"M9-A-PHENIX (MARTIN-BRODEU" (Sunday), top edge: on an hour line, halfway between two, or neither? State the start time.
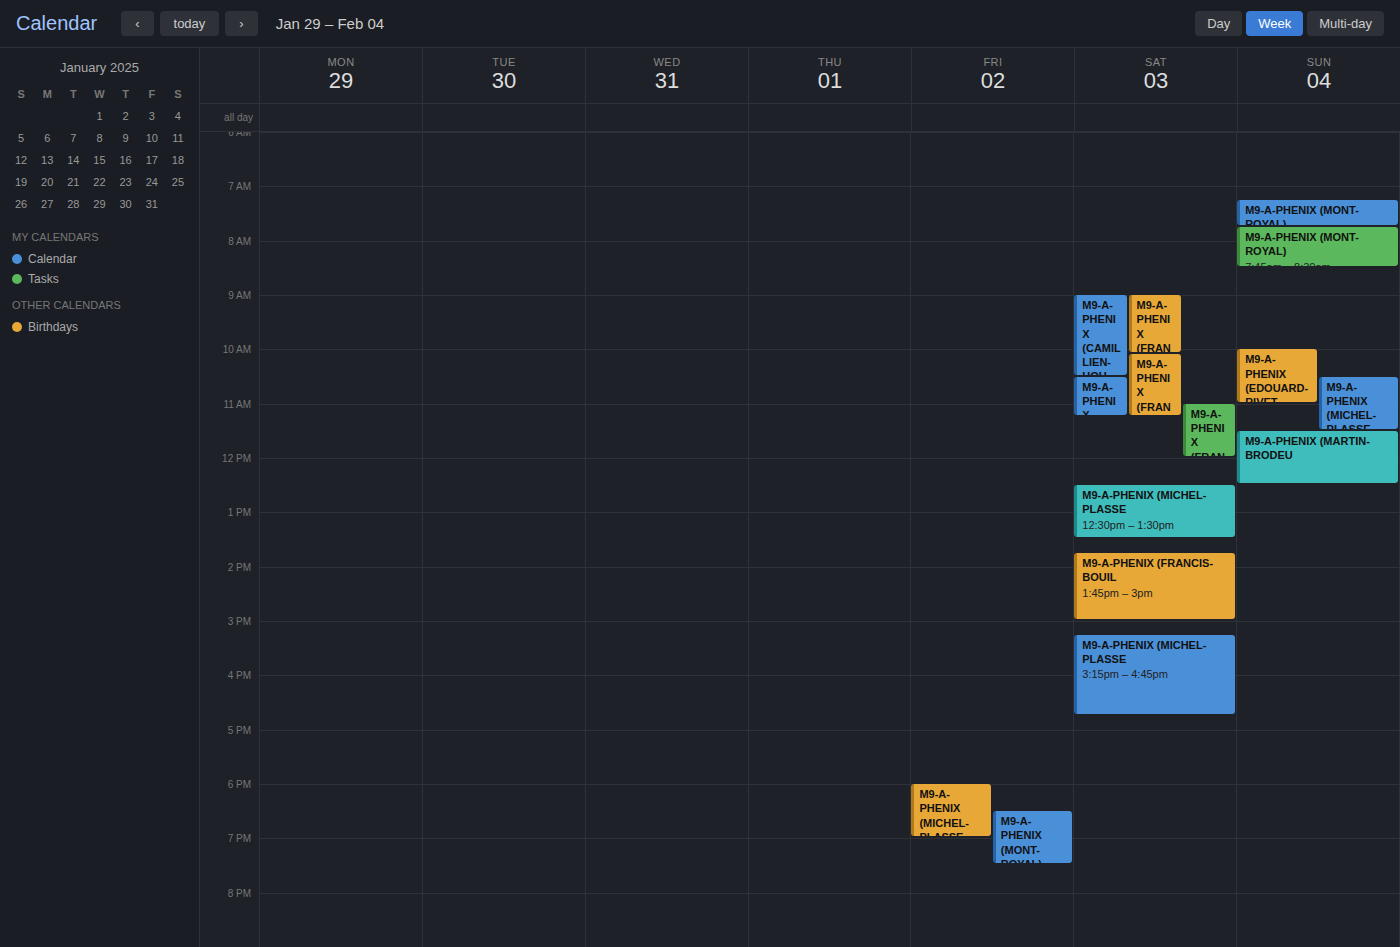
11:30 AM -- halfway between the 11 AM and 12 PM lines.